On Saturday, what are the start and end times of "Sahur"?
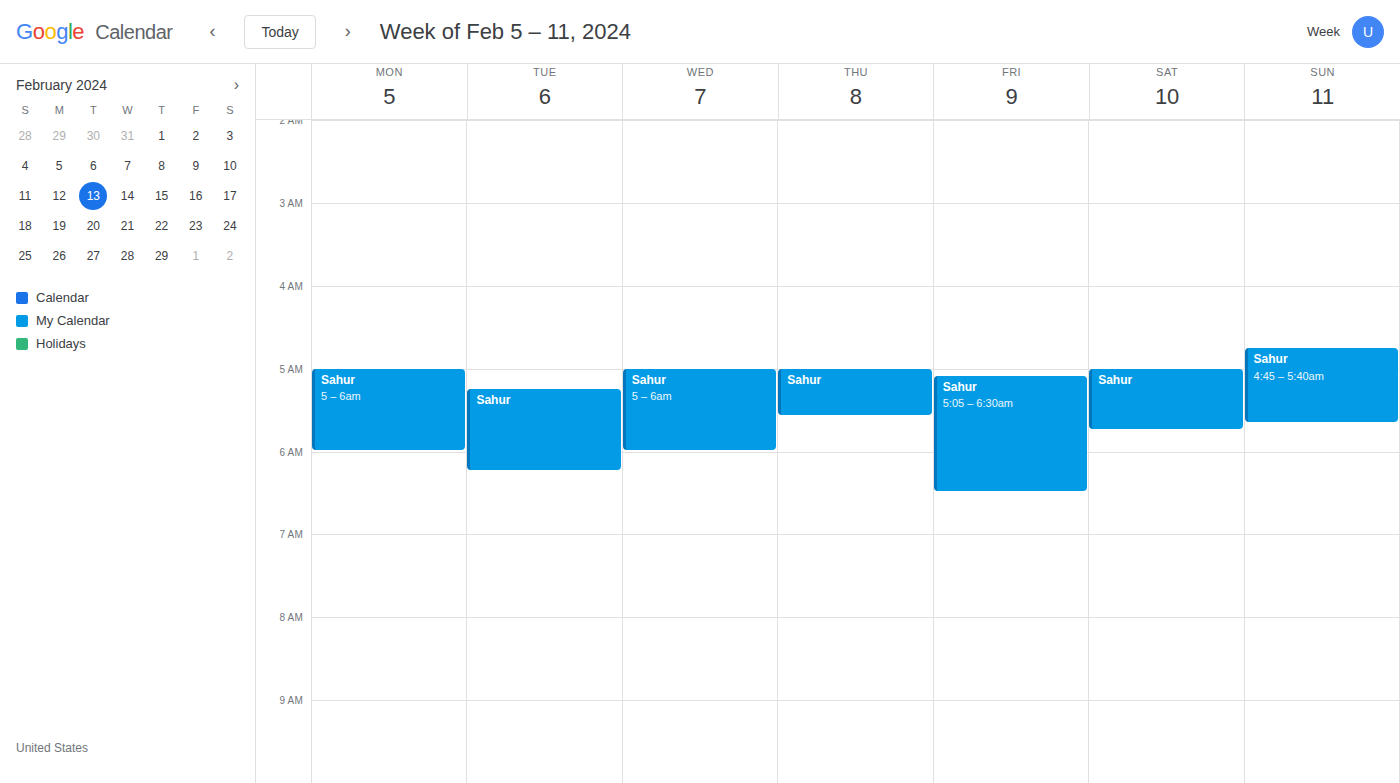
5:00 AM to 5:45 AM